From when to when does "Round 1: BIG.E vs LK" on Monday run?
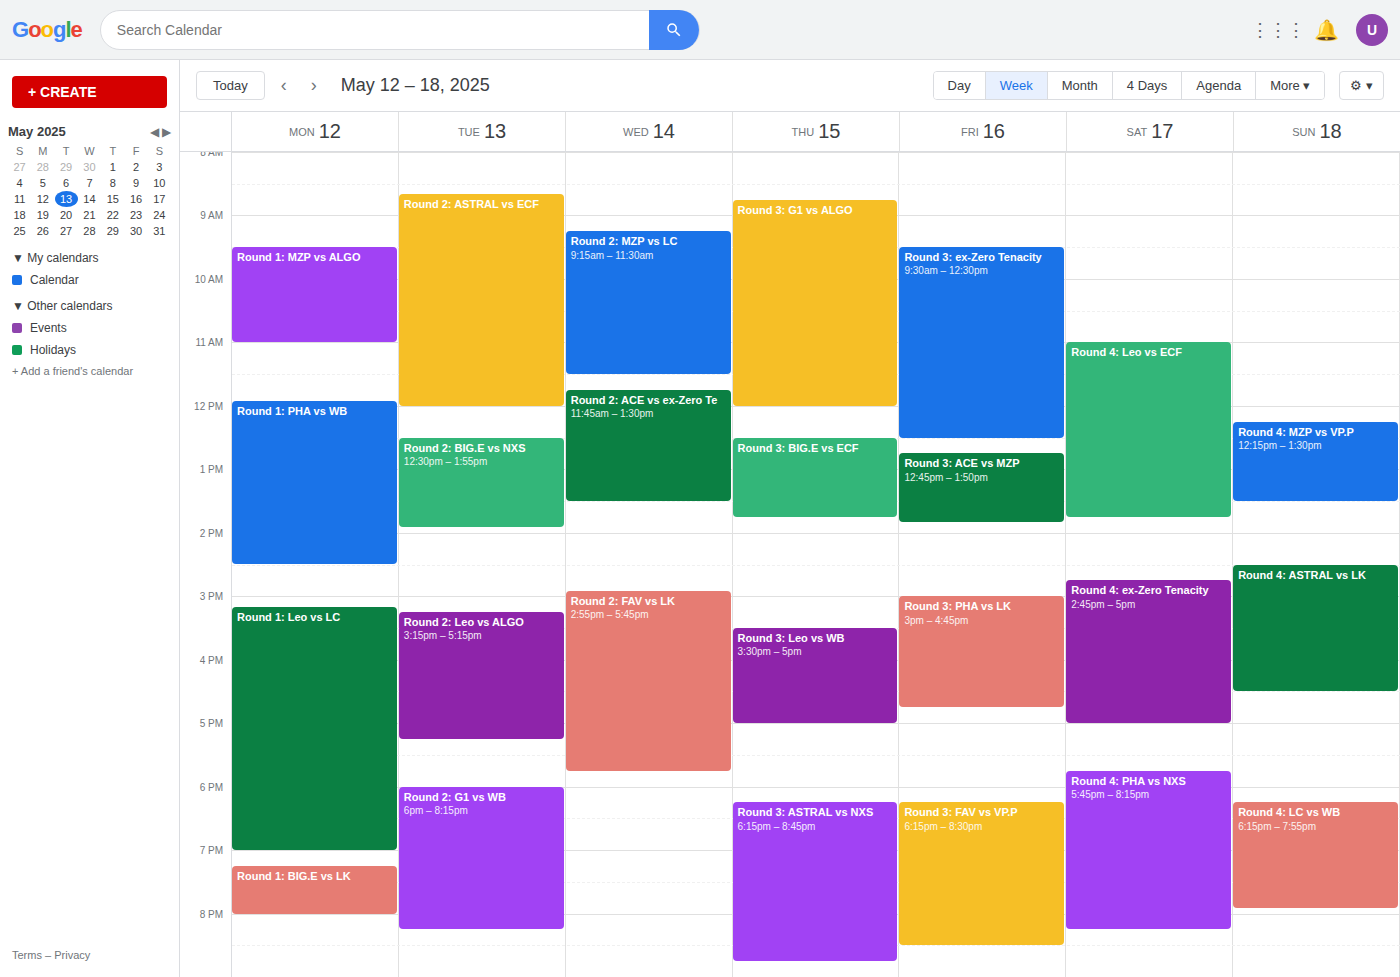
19:15 to 20:00